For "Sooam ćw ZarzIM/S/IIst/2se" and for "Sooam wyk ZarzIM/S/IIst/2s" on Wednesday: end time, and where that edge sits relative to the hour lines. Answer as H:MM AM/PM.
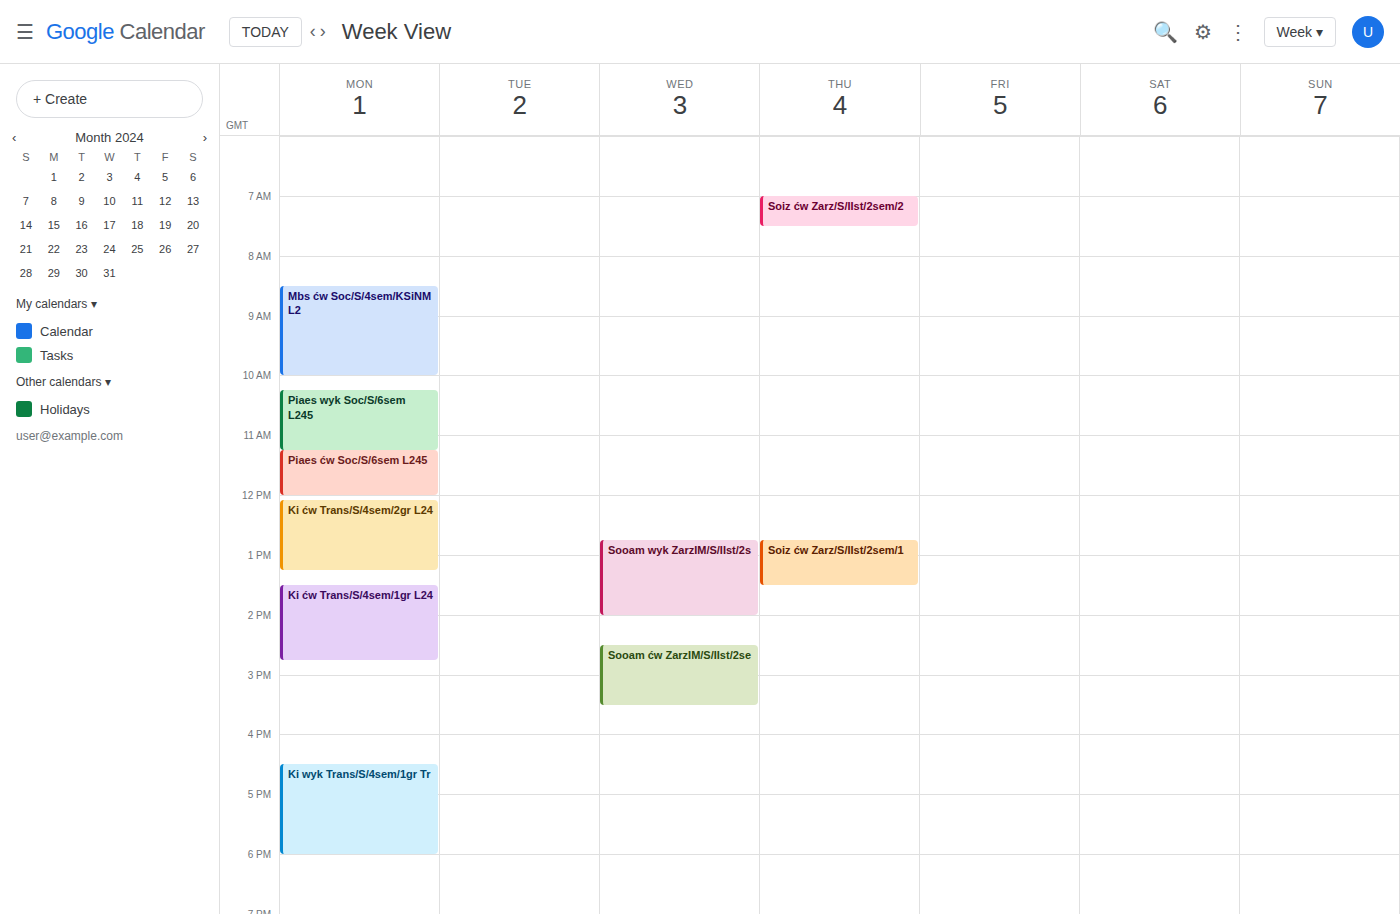
"Sooam ćw ZarzIM/S/IIst/2se": 3:30 PM, halfway between the 3 PM and 4 PM lines. "Sooam wyk ZarzIM/S/IIst/2s": 2:00 PM, exactly on the 2 PM line.